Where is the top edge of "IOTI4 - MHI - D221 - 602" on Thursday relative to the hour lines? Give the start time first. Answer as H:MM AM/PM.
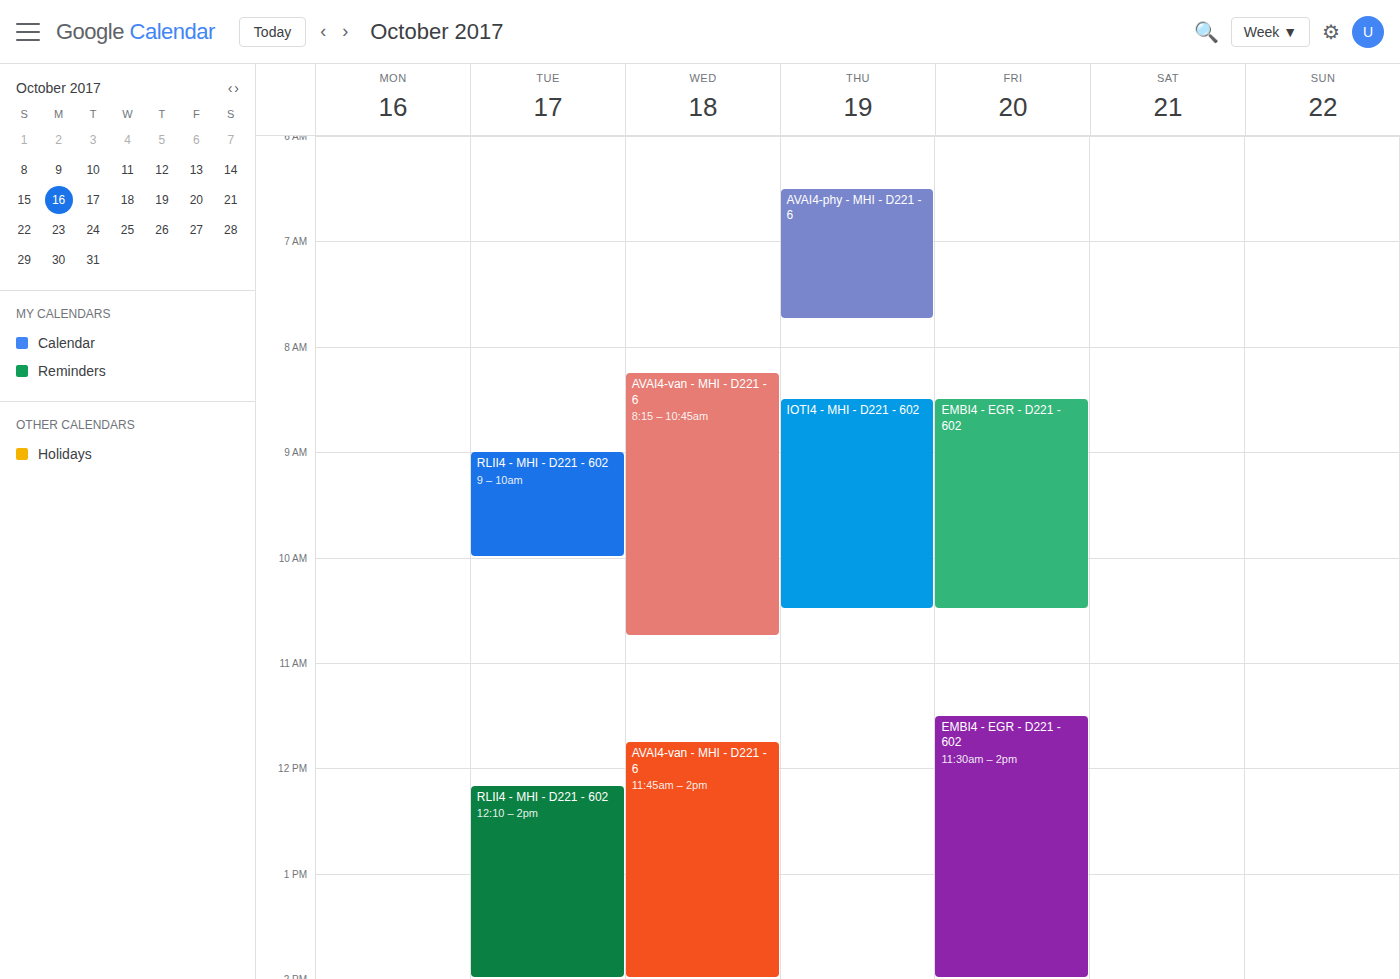
8:30 AM -- halfway between the 8 AM and 9 AM lines.